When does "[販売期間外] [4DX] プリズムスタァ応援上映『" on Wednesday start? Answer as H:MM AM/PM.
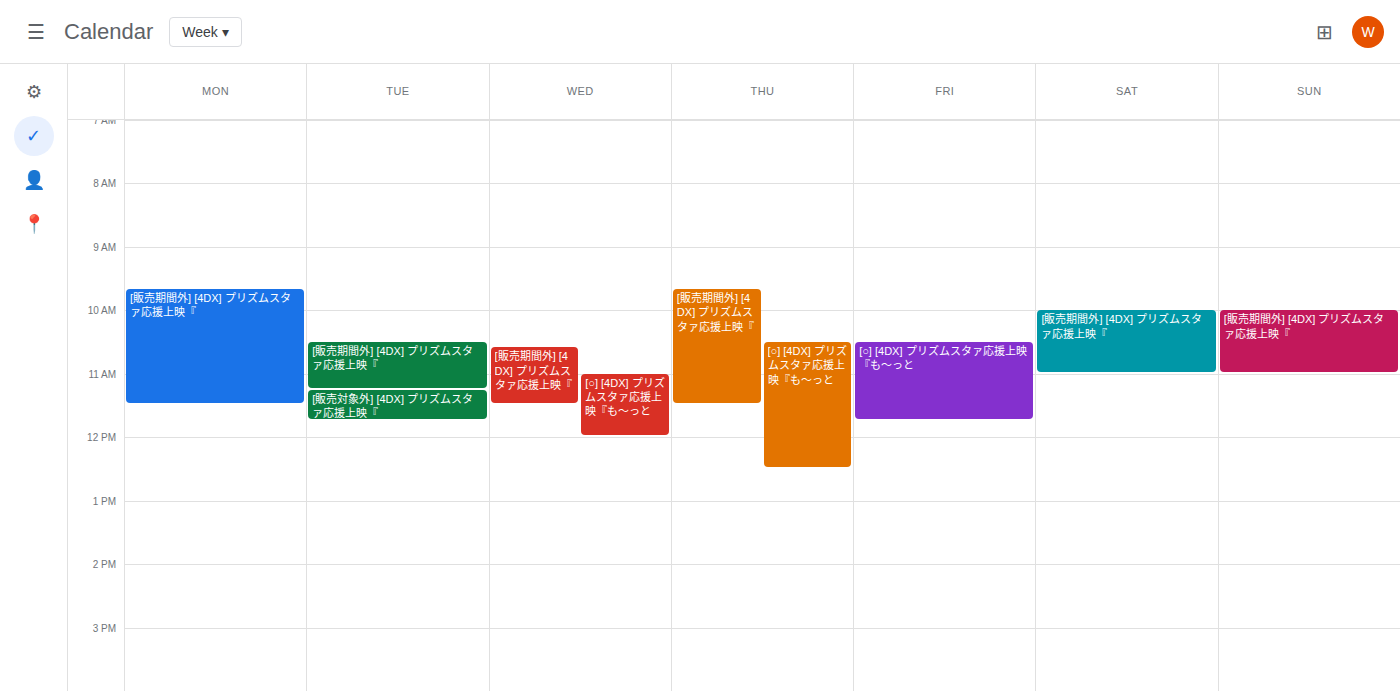
10:35 AM